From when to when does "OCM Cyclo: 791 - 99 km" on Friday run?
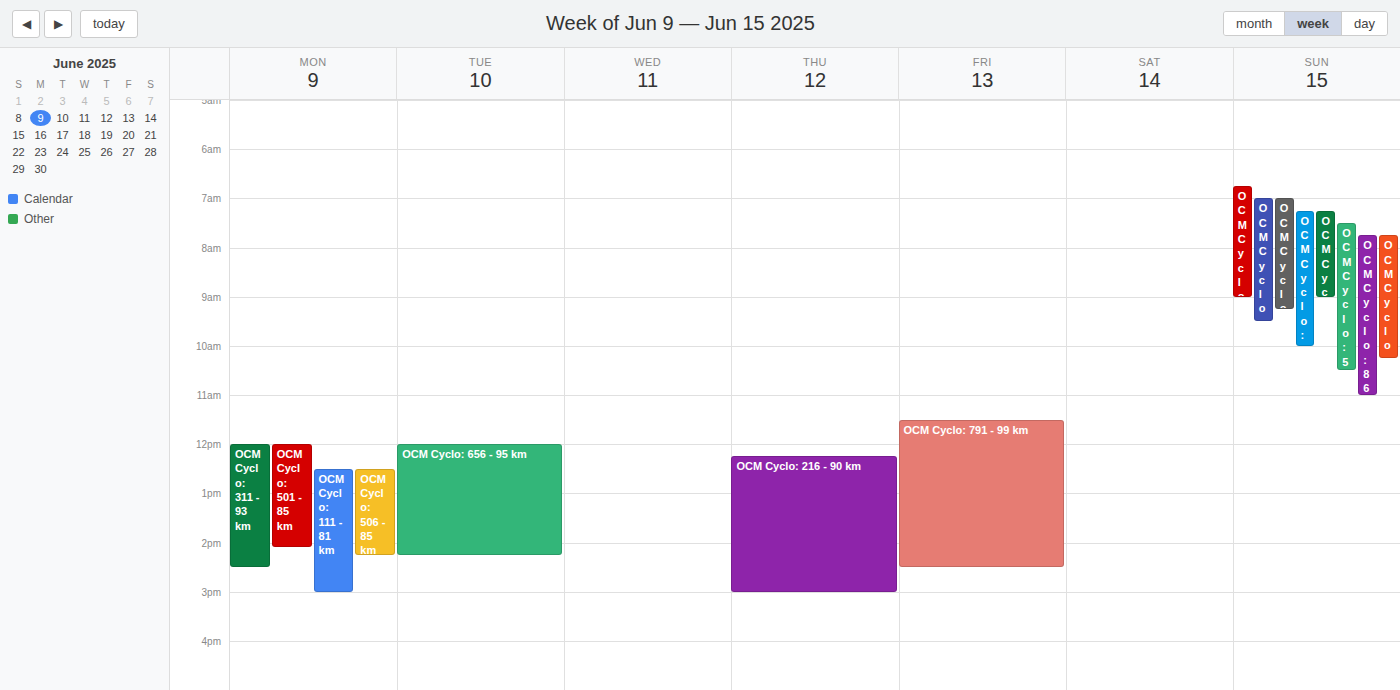
11:30 AM to 2:30 PM